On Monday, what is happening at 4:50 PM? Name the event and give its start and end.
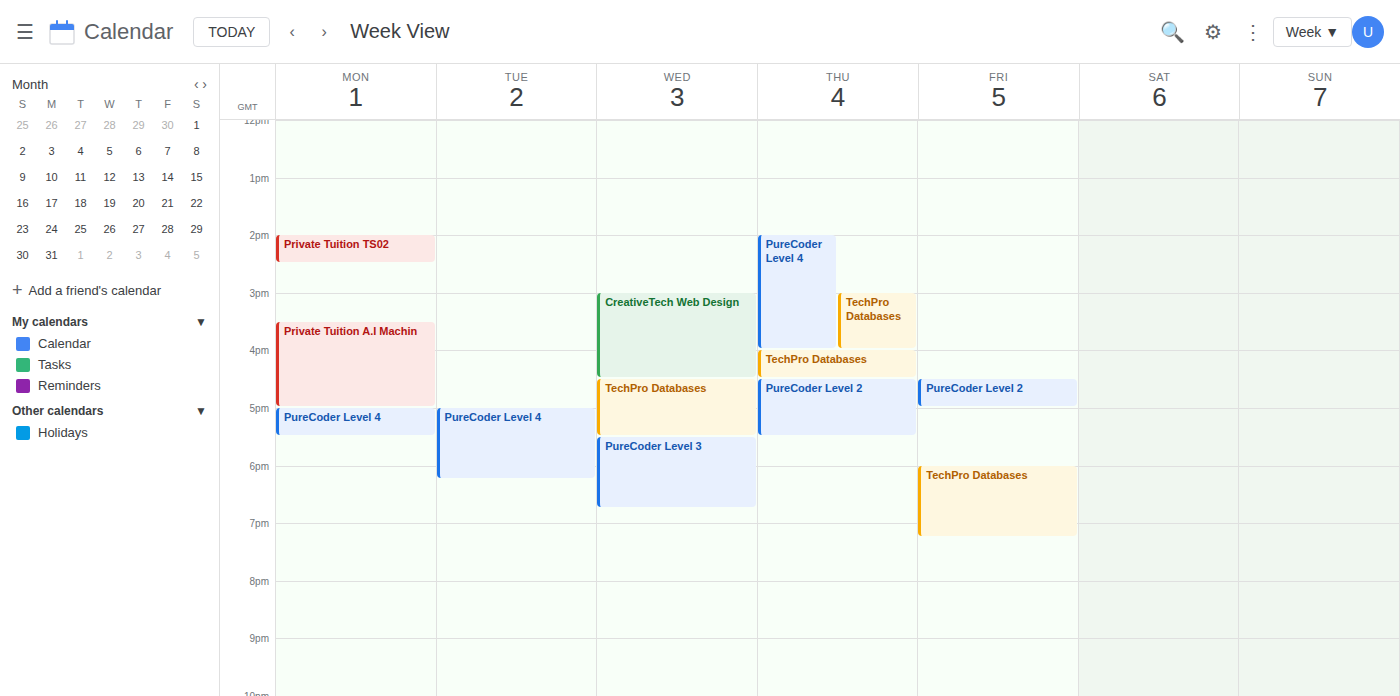
"Private Tuition A.I Machin", 3:30 PM to 5:00 PM